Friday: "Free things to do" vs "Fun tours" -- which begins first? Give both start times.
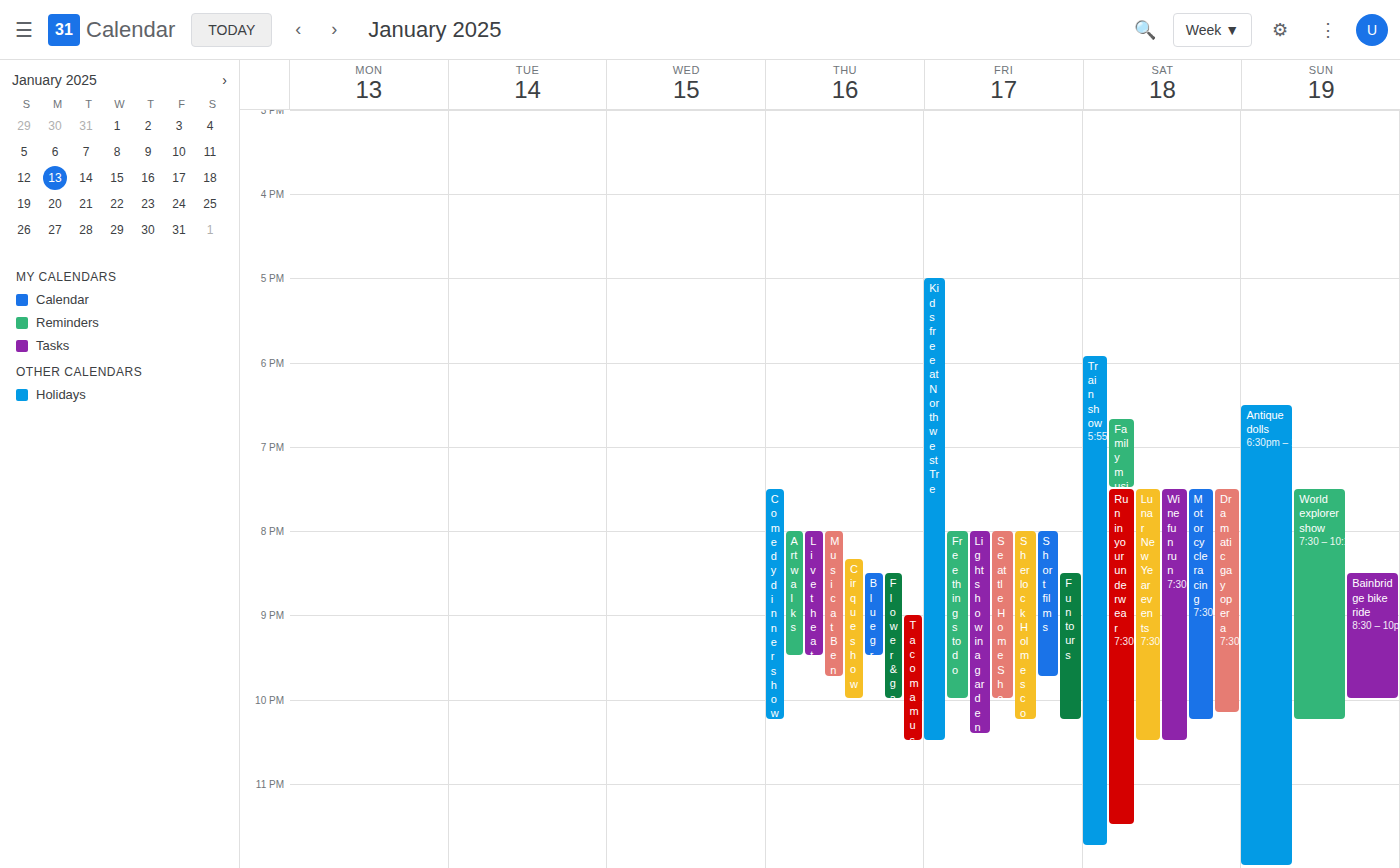
"Free things to do" 8:00 PM; "Fun tours" 8:30 PM.